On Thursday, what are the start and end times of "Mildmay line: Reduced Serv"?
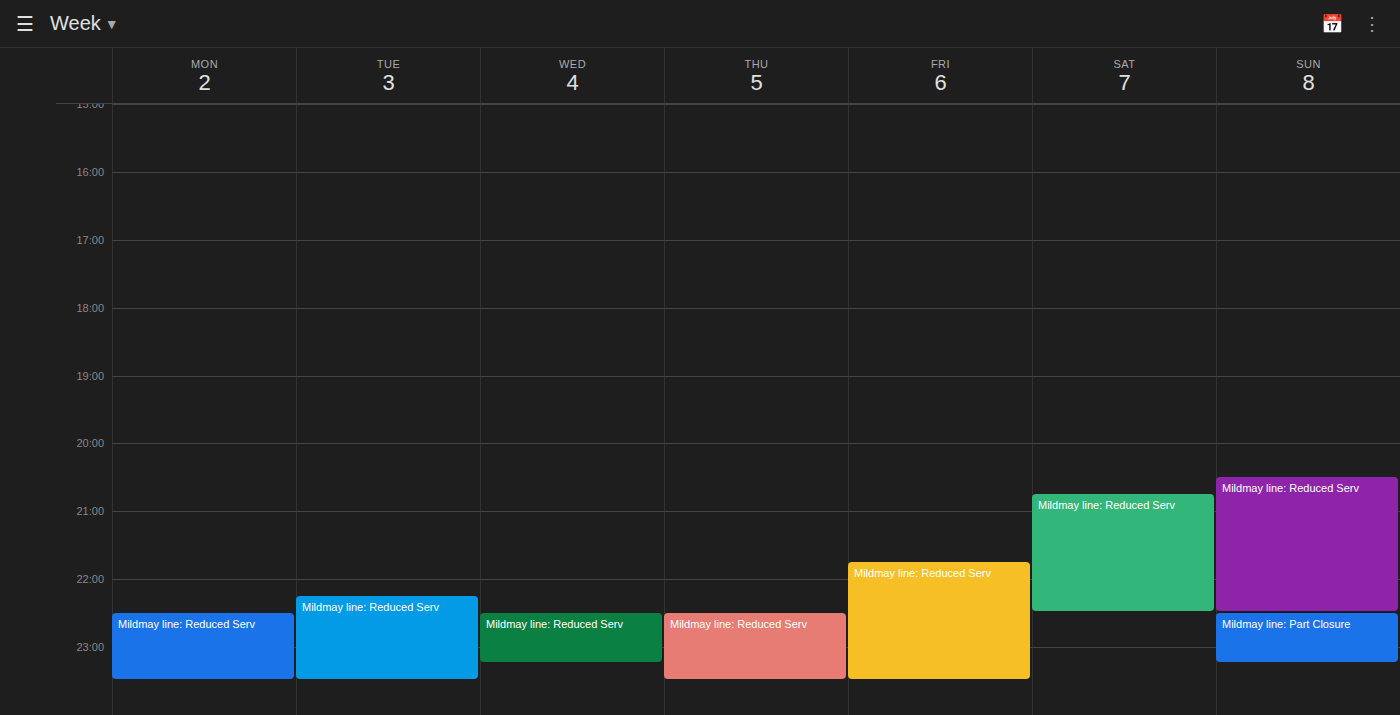
10:30 PM to 11:30 PM